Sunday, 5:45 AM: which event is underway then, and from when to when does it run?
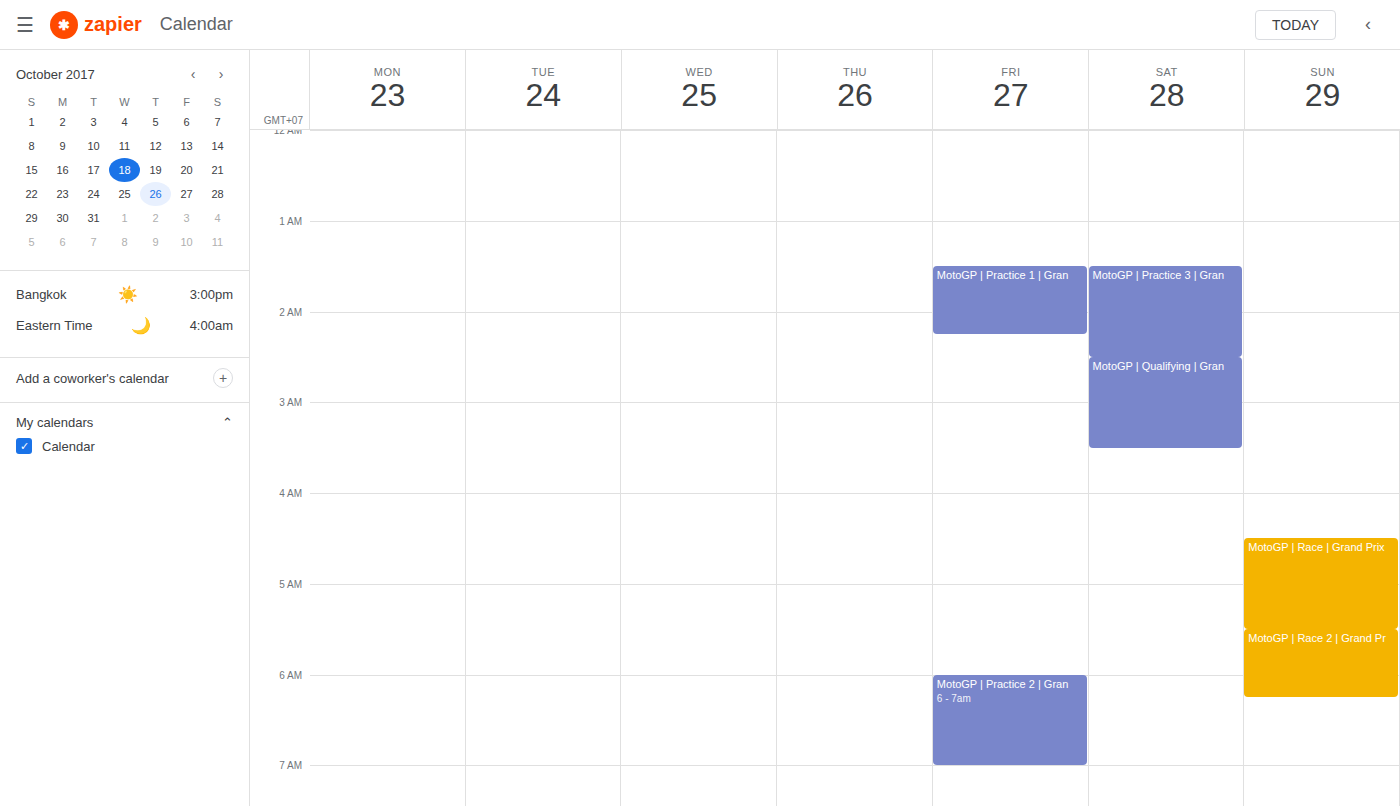
"MotoGP | Race 2 | Grand Pr", 5:30 AM to 6:15 AM